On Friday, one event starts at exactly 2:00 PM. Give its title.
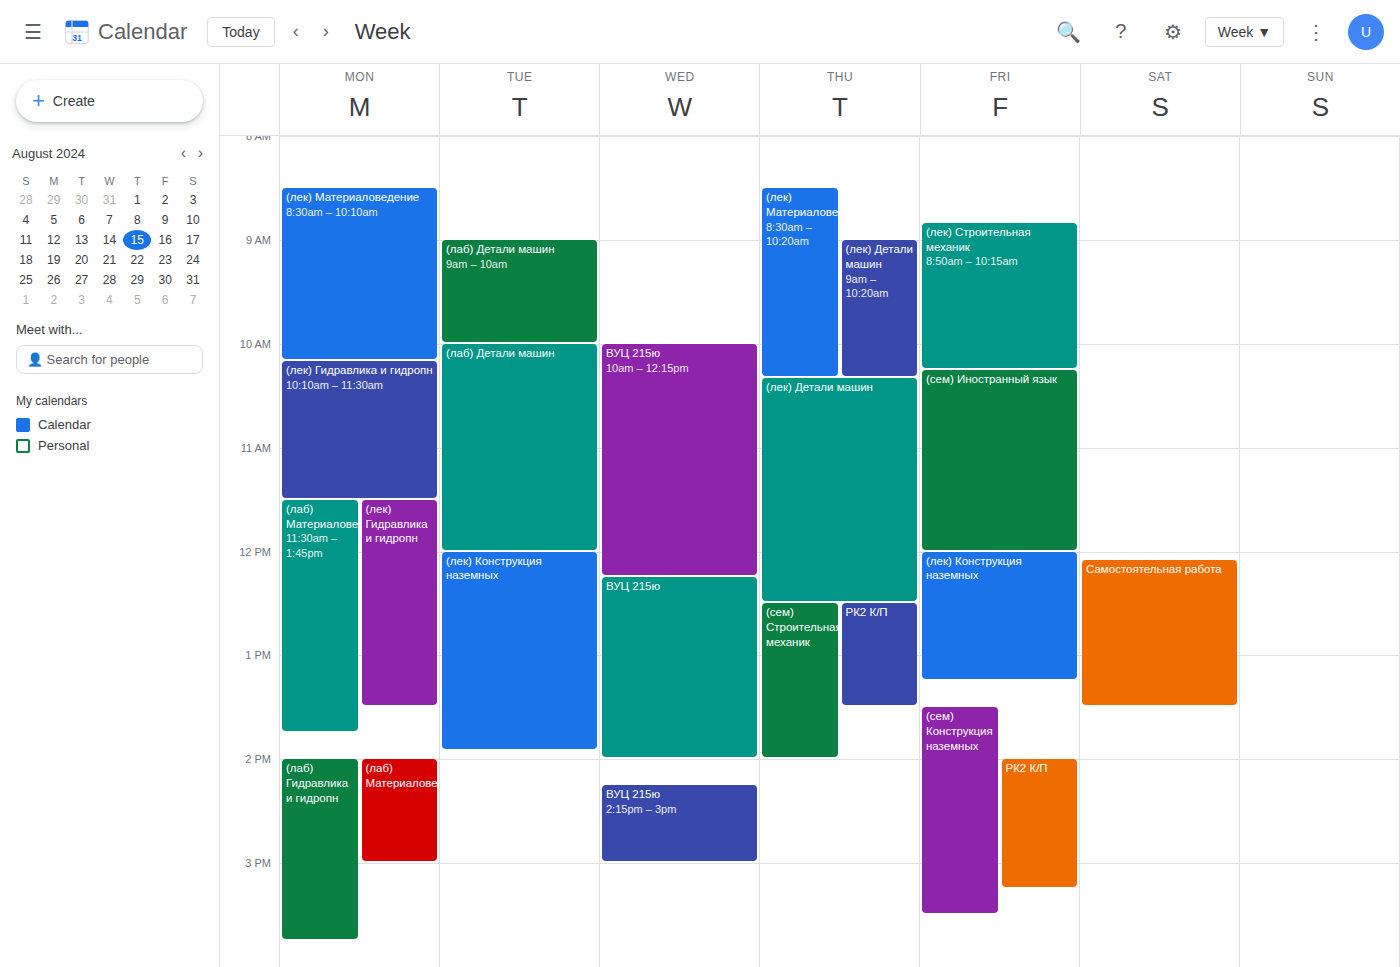
"РК2 К/П"